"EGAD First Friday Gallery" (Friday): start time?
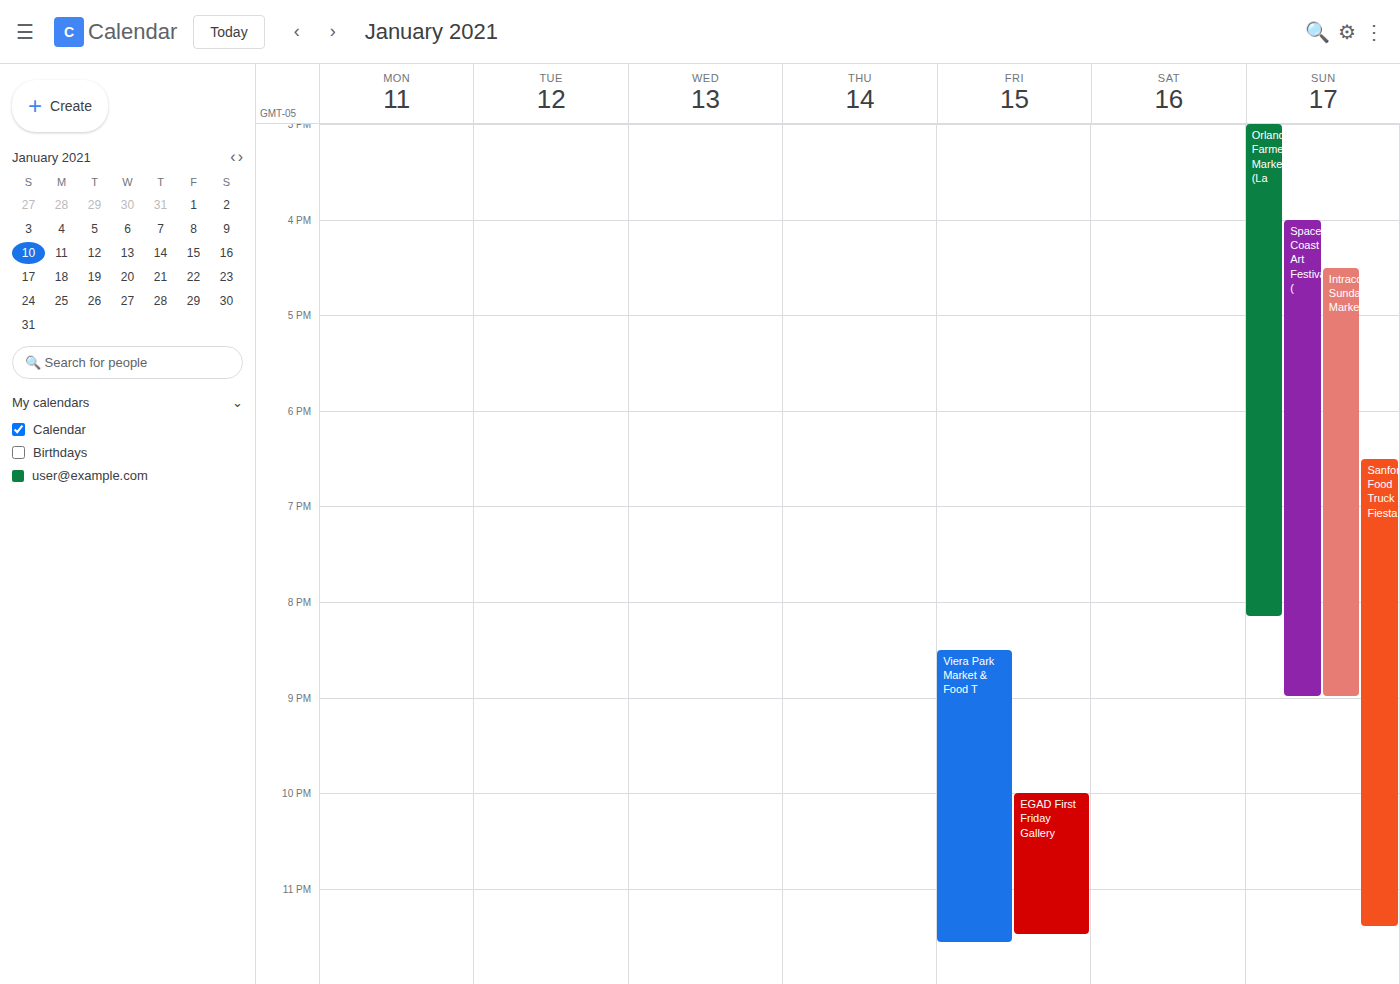
22:00